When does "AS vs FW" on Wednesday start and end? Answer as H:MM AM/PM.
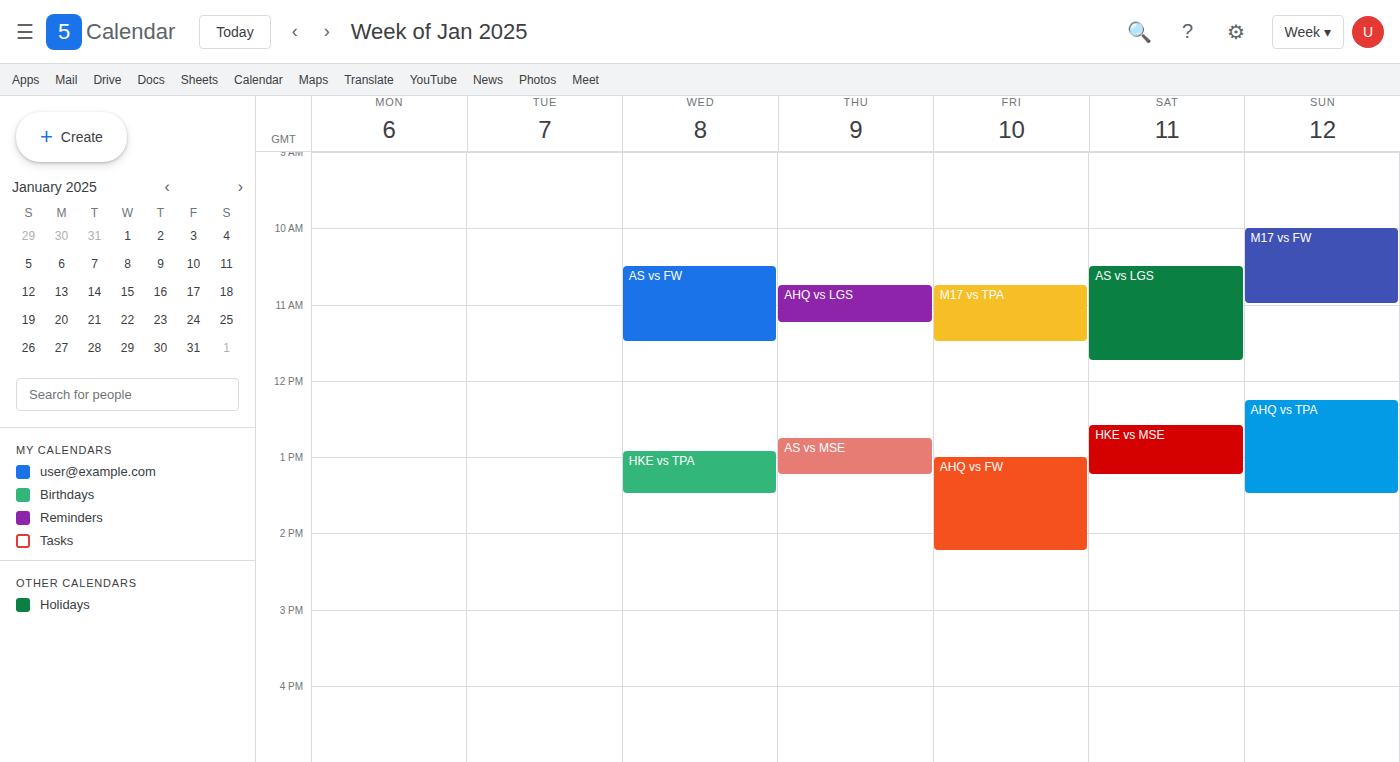
10:30 AM to 11:30 AM